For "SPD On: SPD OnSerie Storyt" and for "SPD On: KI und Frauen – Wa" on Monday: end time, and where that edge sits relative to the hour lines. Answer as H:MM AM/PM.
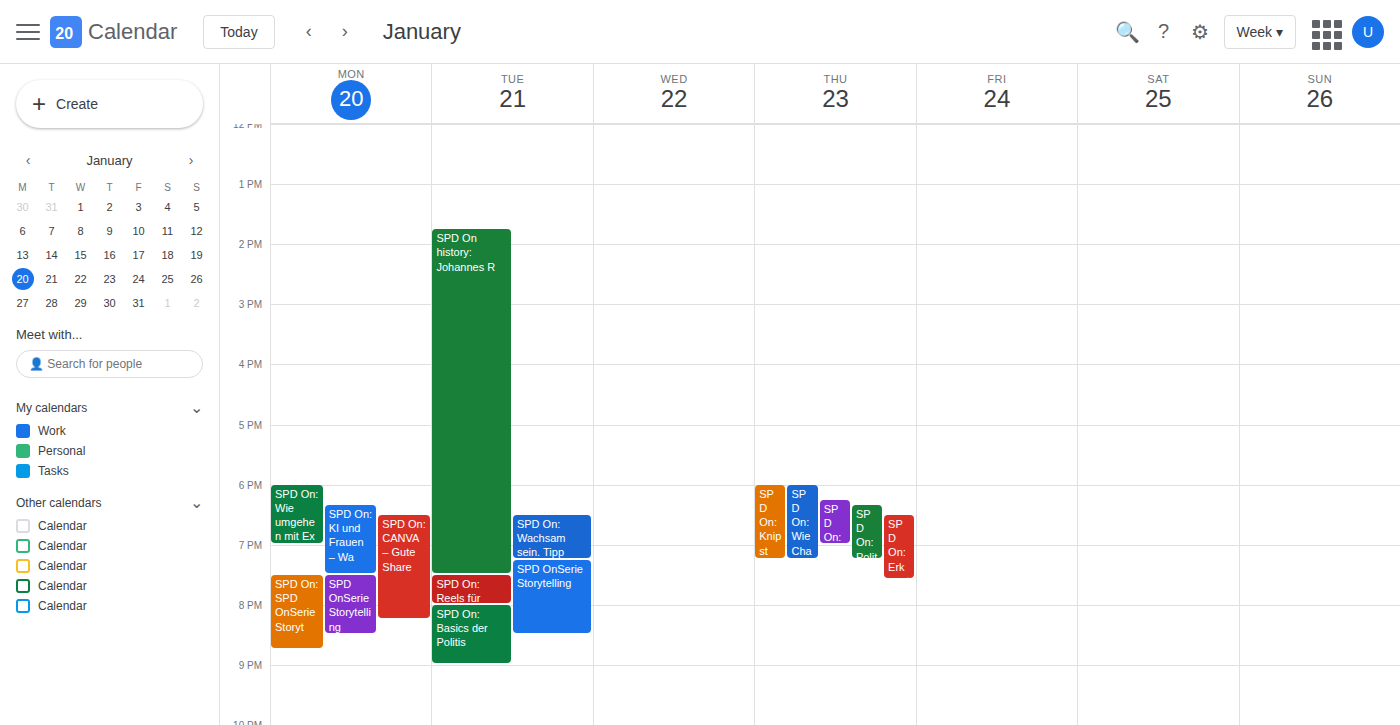
"SPD On: SPD OnSerie Storyt": 8:45 PM, neither: three quarters of the way from the 8 PM line to the 9 PM line. "SPD On: KI und Frauen – Wa": 7:30 PM, halfway between the 7 PM and 8 PM lines.